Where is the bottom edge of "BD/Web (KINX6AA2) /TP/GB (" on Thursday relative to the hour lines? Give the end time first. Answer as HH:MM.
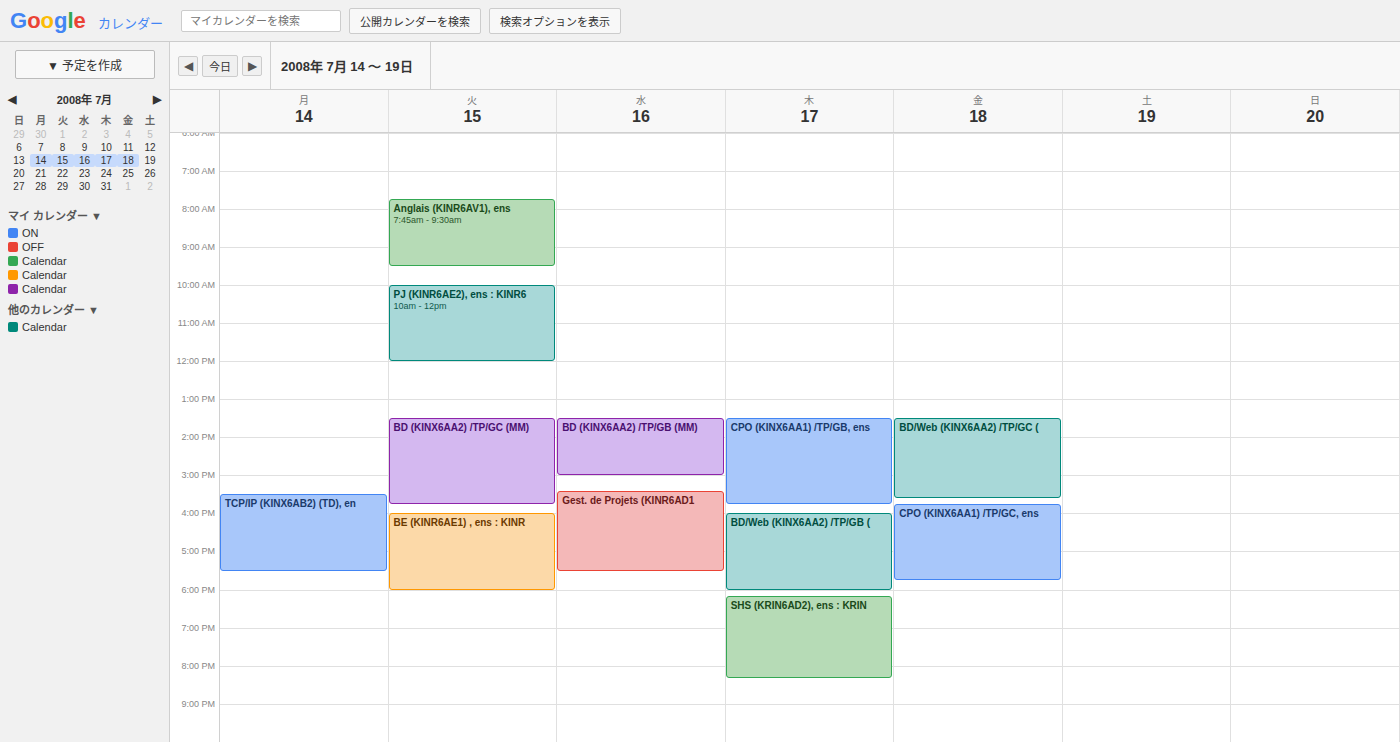
18:00 -- exactly on the 18:00 line.